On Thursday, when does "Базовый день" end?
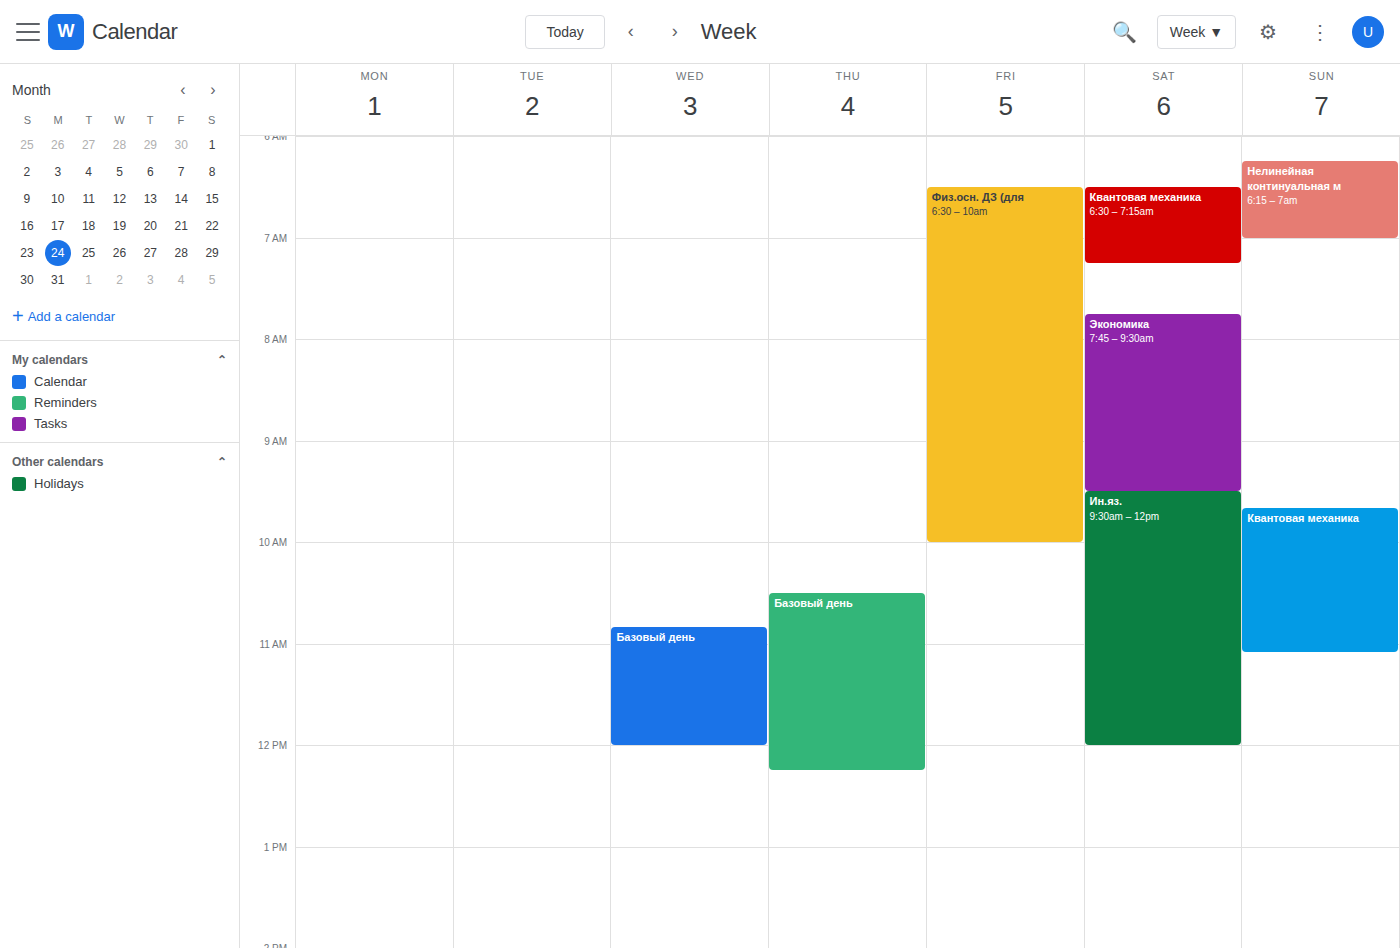
12:15 PM